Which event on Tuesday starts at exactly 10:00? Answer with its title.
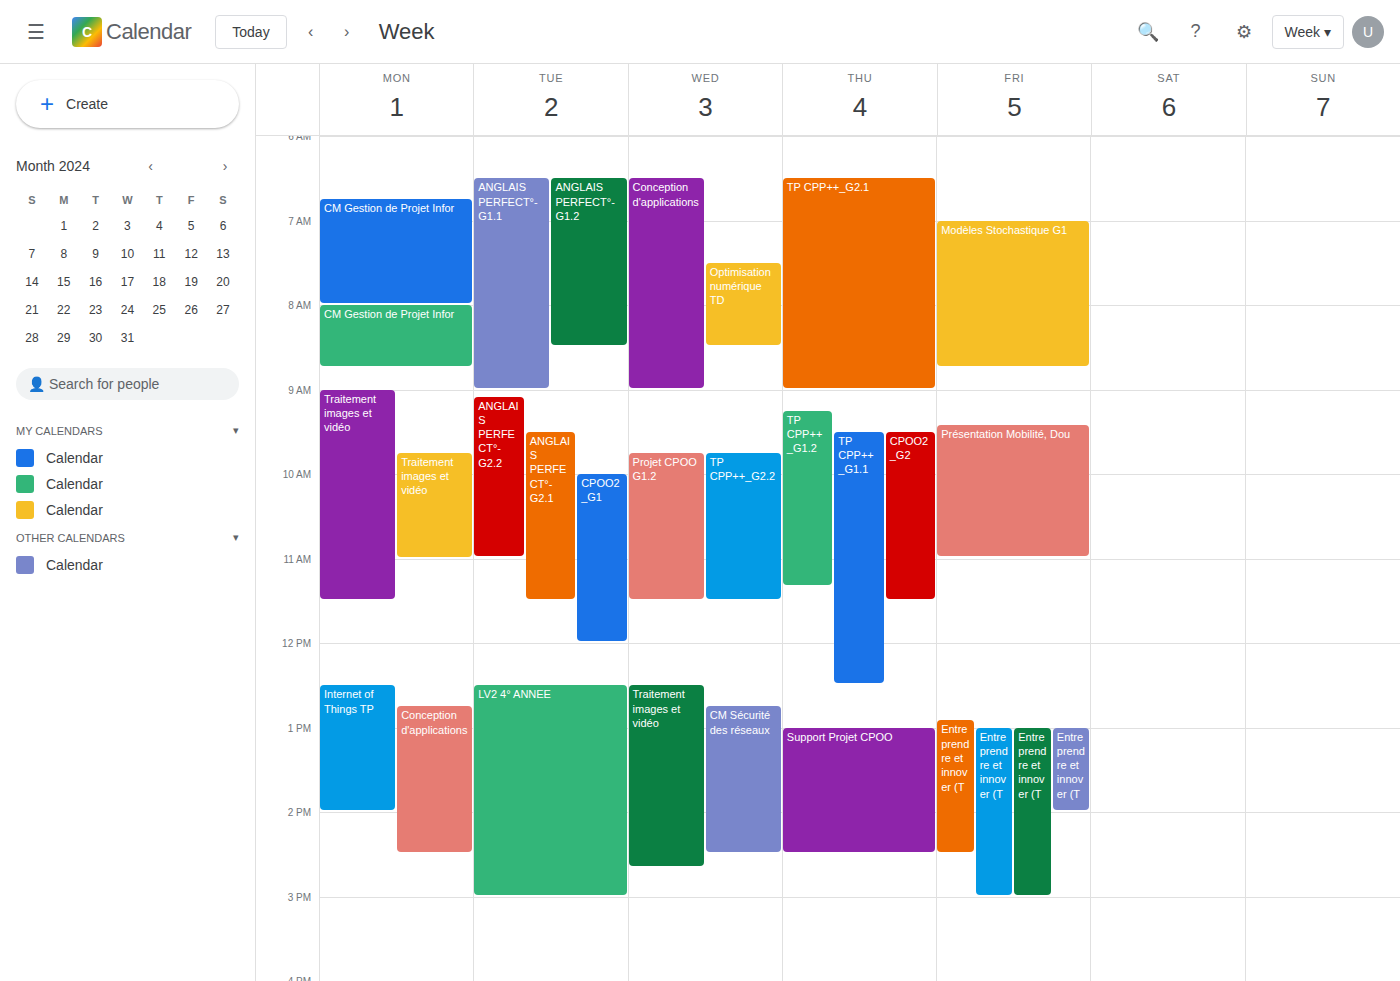
"CPOO2_G1"